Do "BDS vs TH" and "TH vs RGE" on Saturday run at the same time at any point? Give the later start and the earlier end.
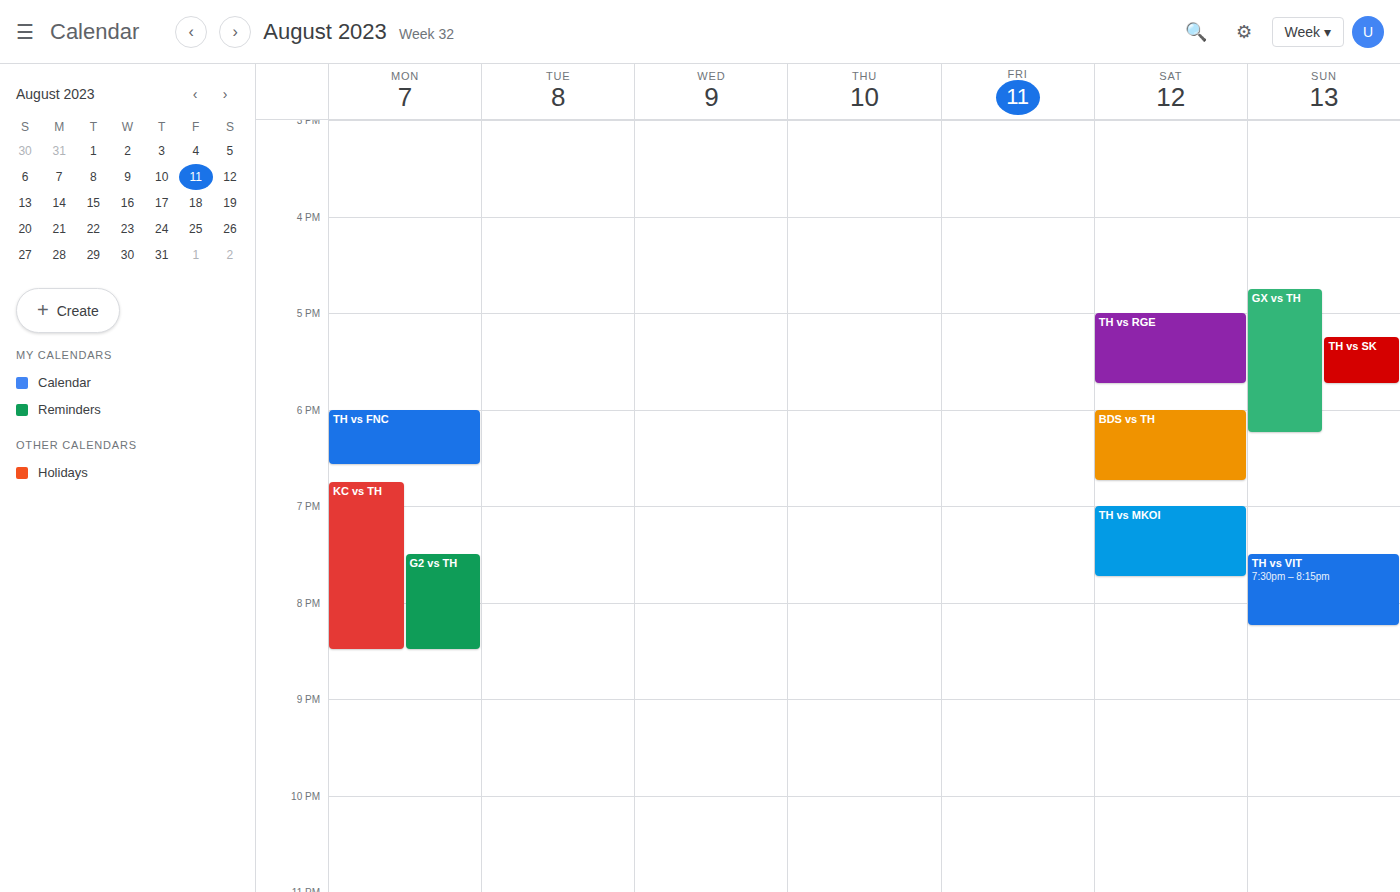
"TH vs RGE" ends at 5:45 PM and "BDS vs TH" starts at 6:00 PM -- no overlap.